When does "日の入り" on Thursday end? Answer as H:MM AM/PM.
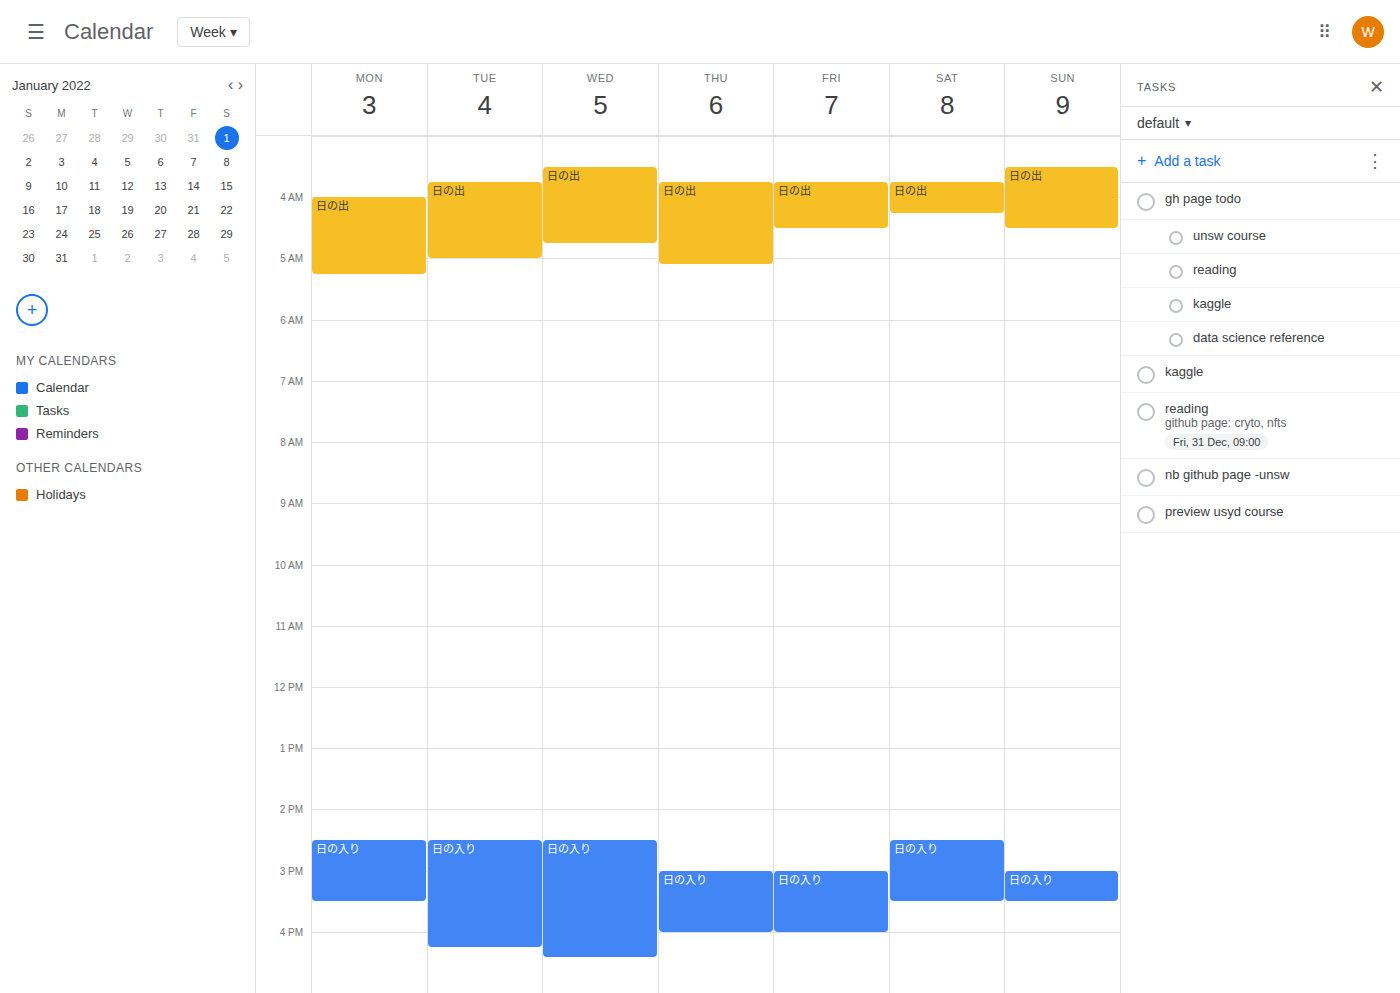
4:00 PM